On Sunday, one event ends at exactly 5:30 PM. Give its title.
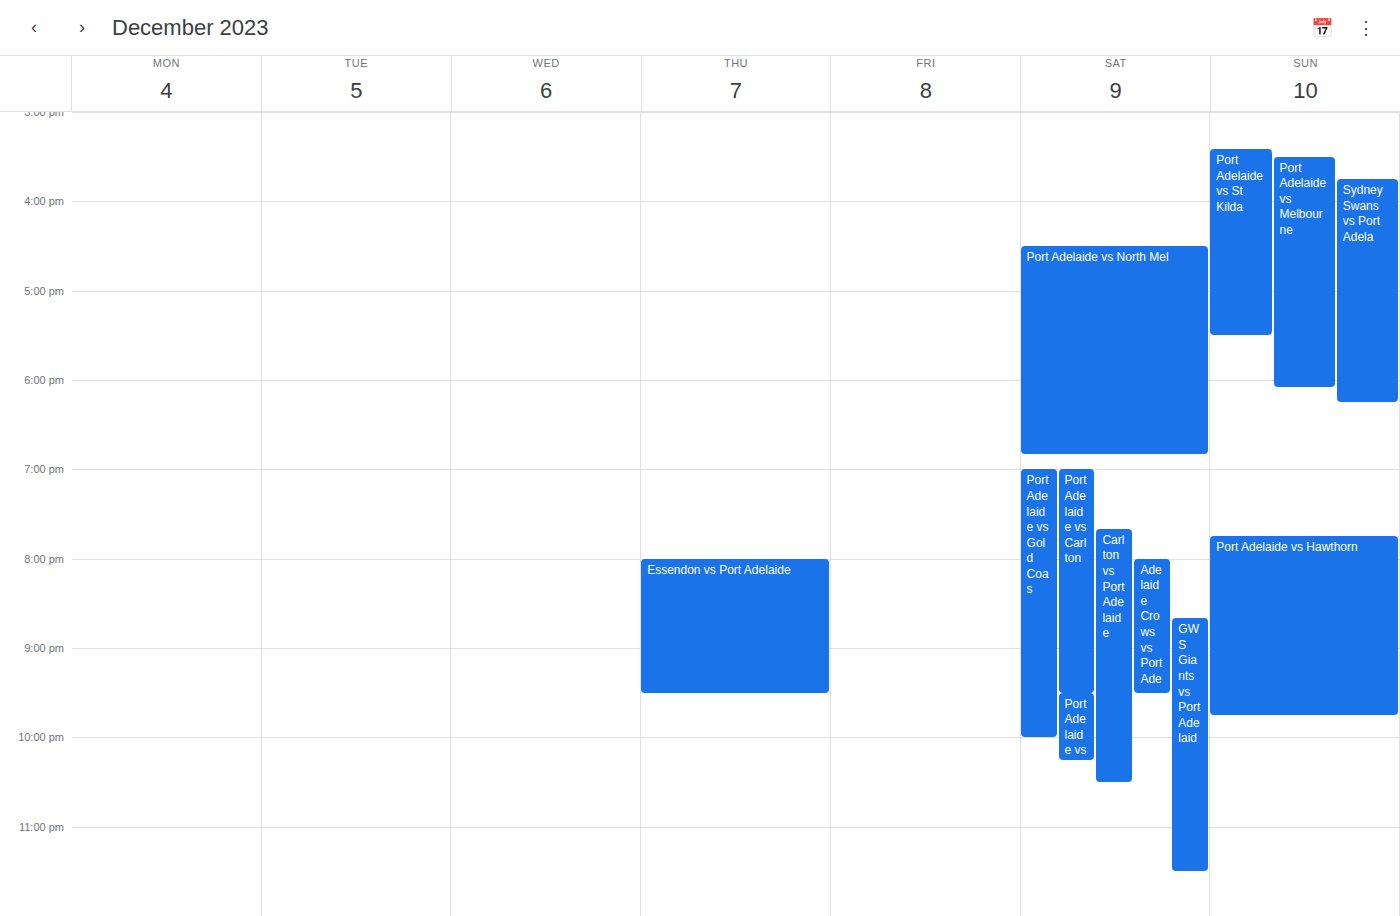
"Port Adelaide vs St Kilda"